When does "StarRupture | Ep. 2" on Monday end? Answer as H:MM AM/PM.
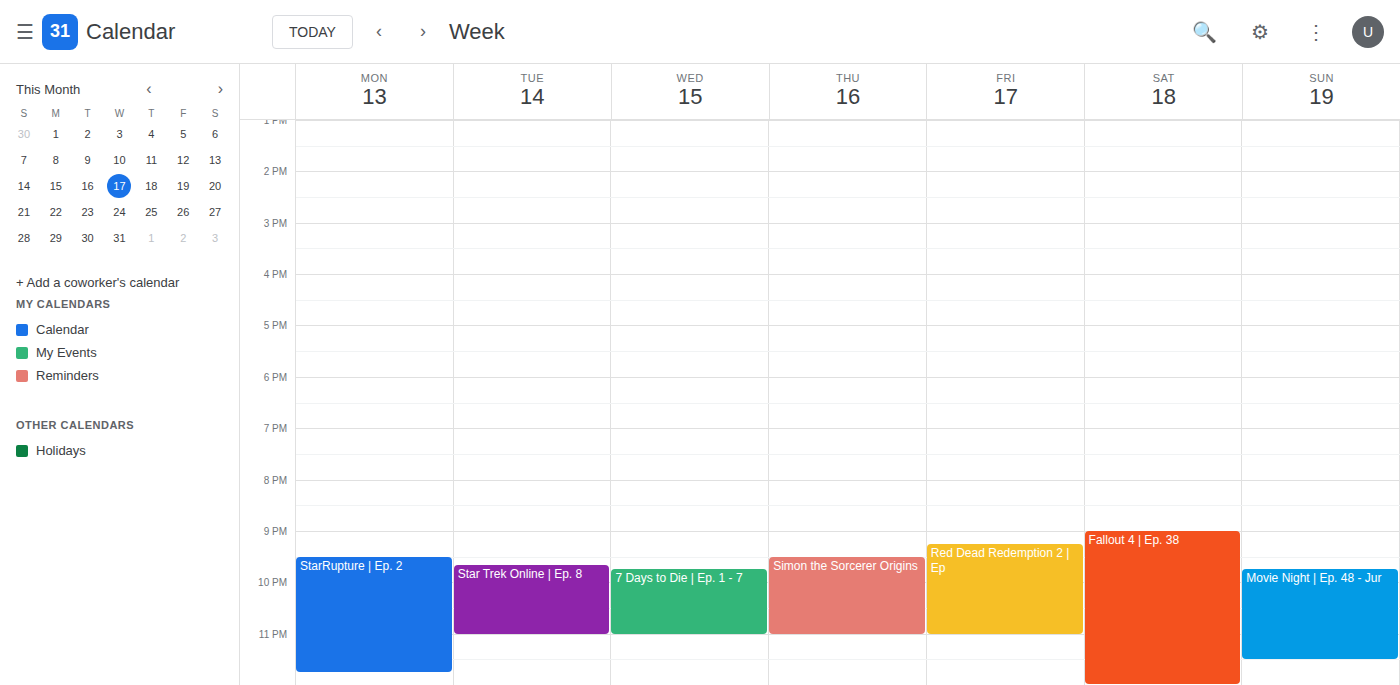
11:45 PM